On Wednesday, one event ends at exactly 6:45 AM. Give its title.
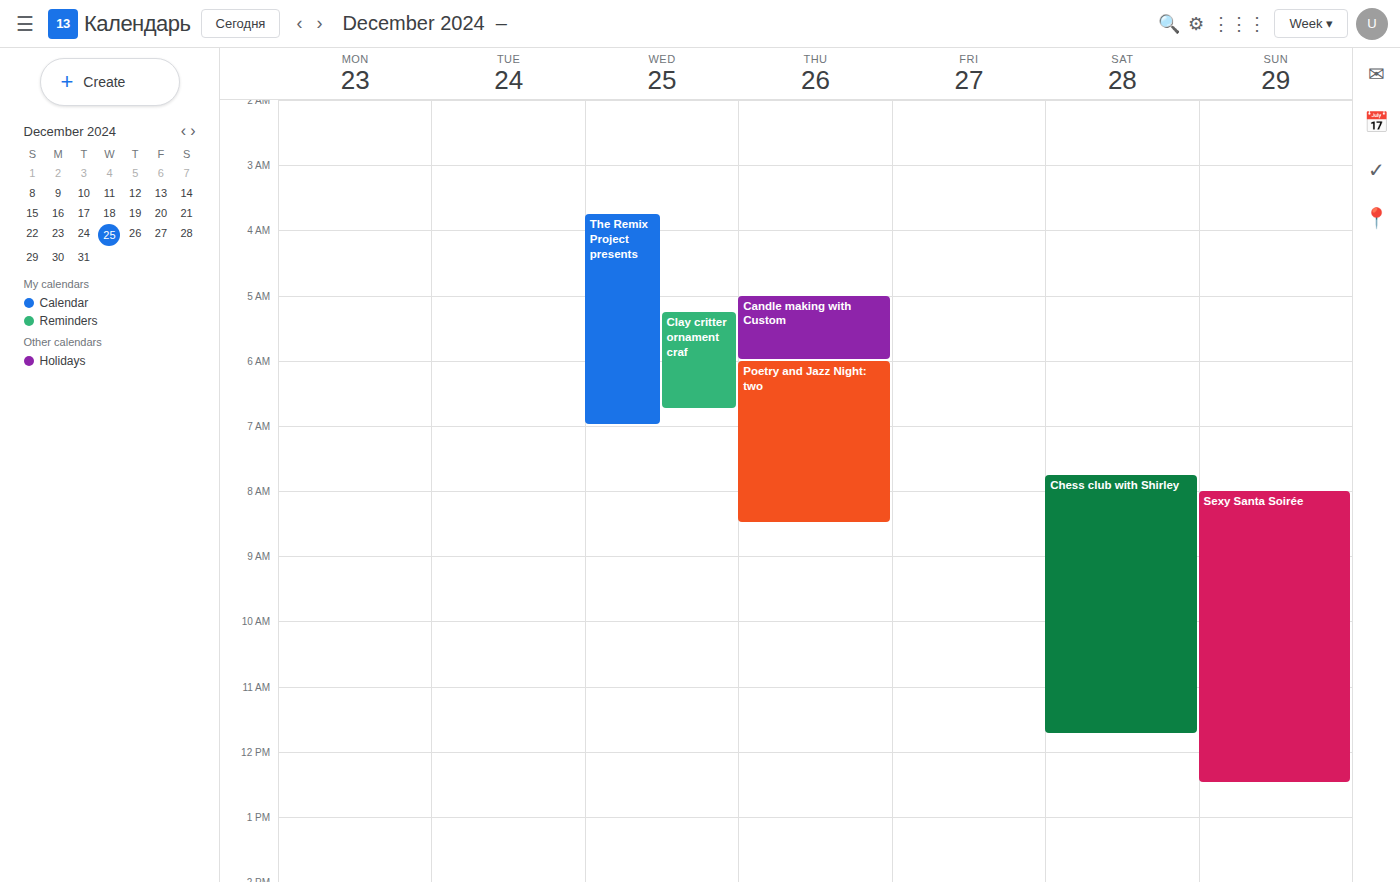
"Clay critter ornament craf"